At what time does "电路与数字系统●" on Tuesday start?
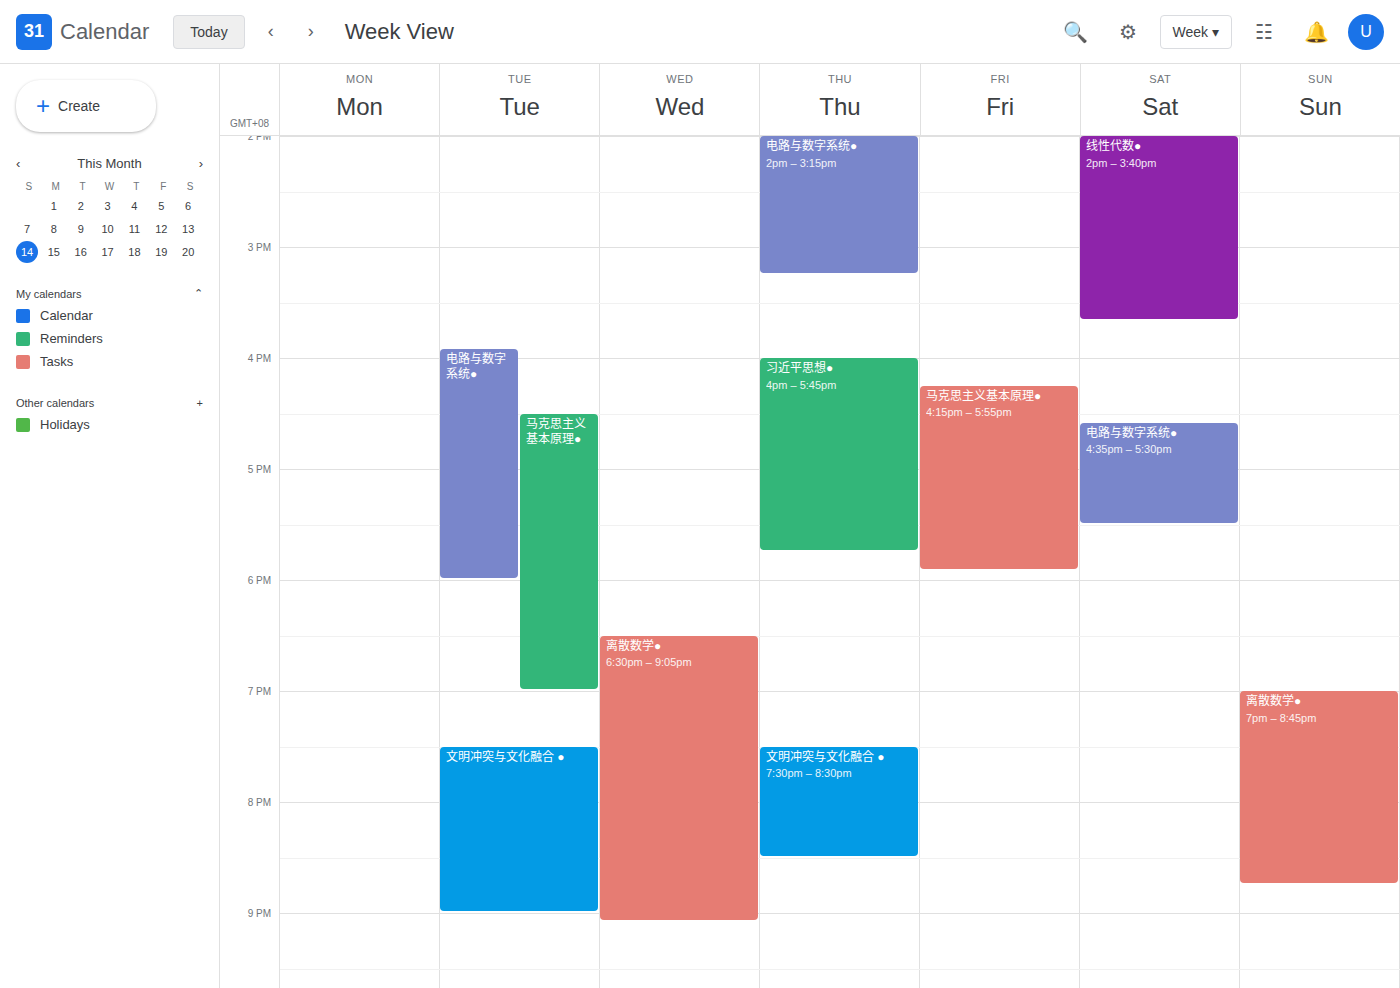
3:55 PM